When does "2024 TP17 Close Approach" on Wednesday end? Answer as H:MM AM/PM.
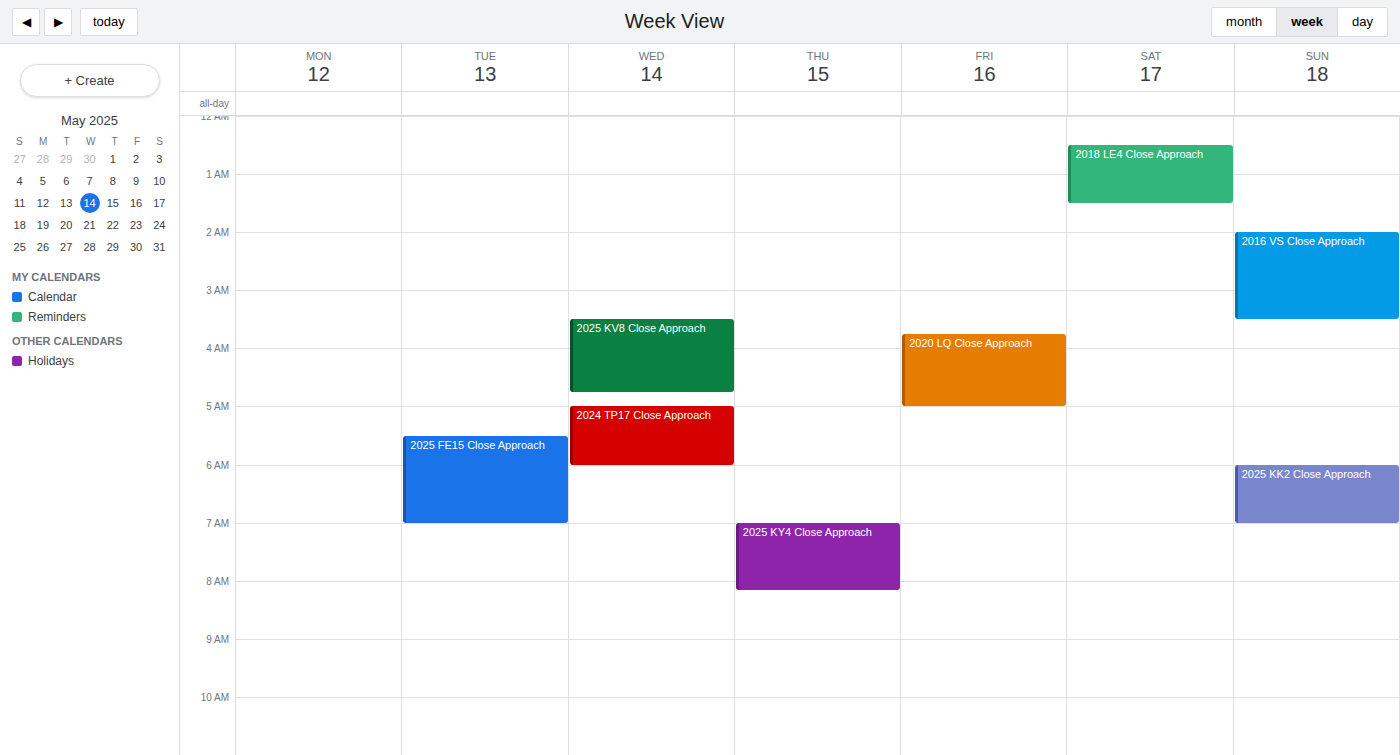
6:00 AM